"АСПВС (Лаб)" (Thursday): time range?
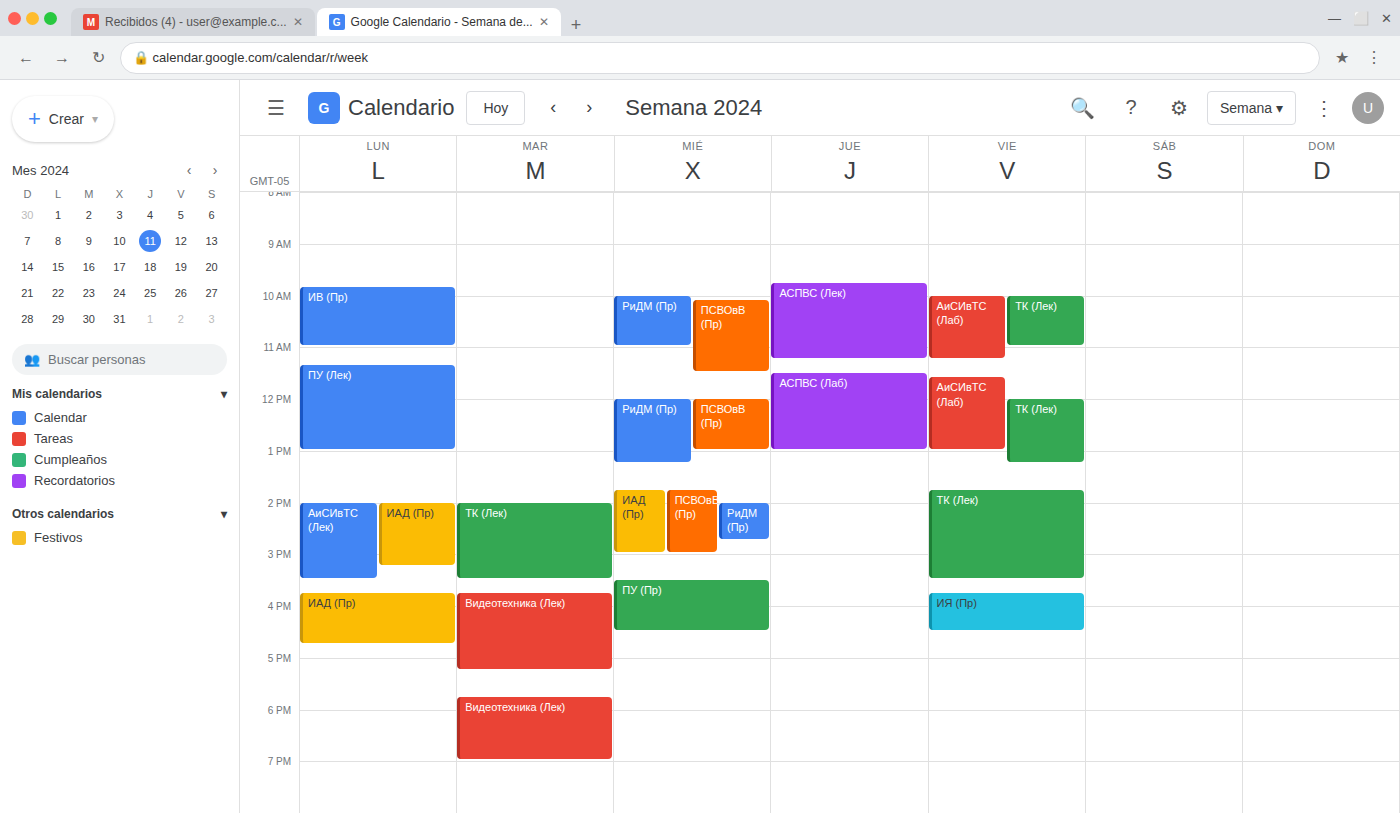
11:30 to 13:00